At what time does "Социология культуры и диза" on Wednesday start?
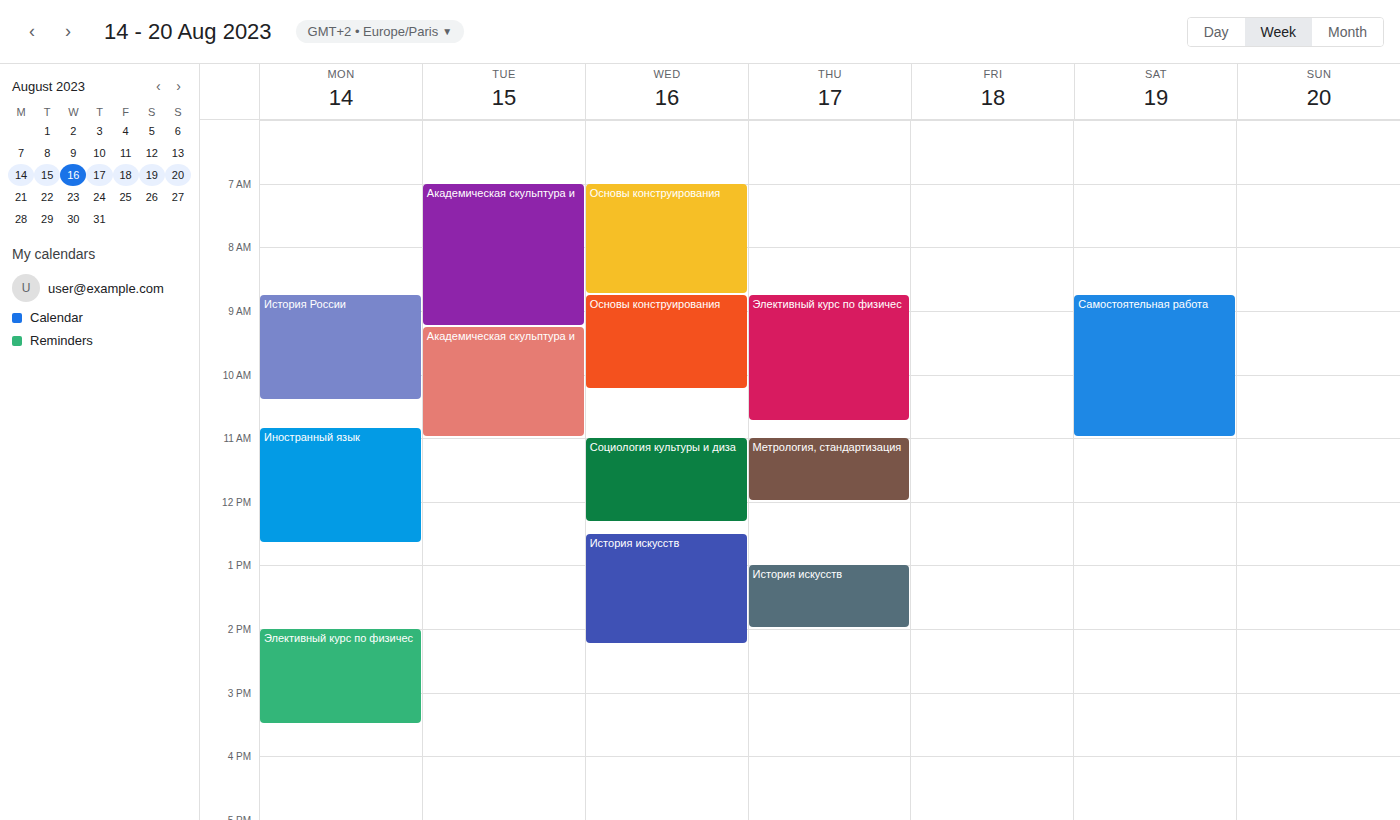
11:00 AM